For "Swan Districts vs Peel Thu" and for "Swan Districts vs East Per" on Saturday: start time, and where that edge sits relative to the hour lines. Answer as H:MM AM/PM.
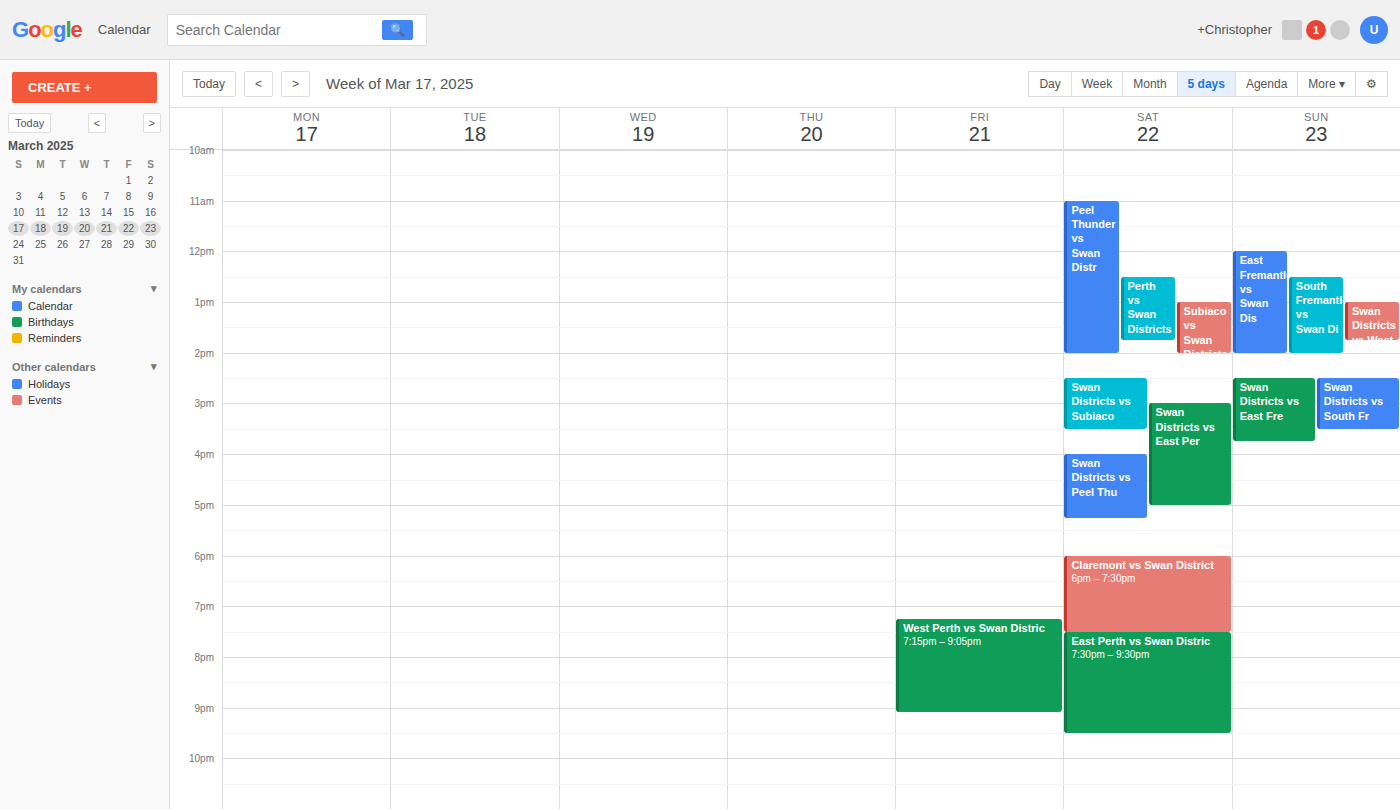
"Swan Districts vs Peel Thu": 4:00 PM, exactly on the 4 PM line. "Swan Districts vs East Per": 3:00 PM, exactly on the 3 PM line.